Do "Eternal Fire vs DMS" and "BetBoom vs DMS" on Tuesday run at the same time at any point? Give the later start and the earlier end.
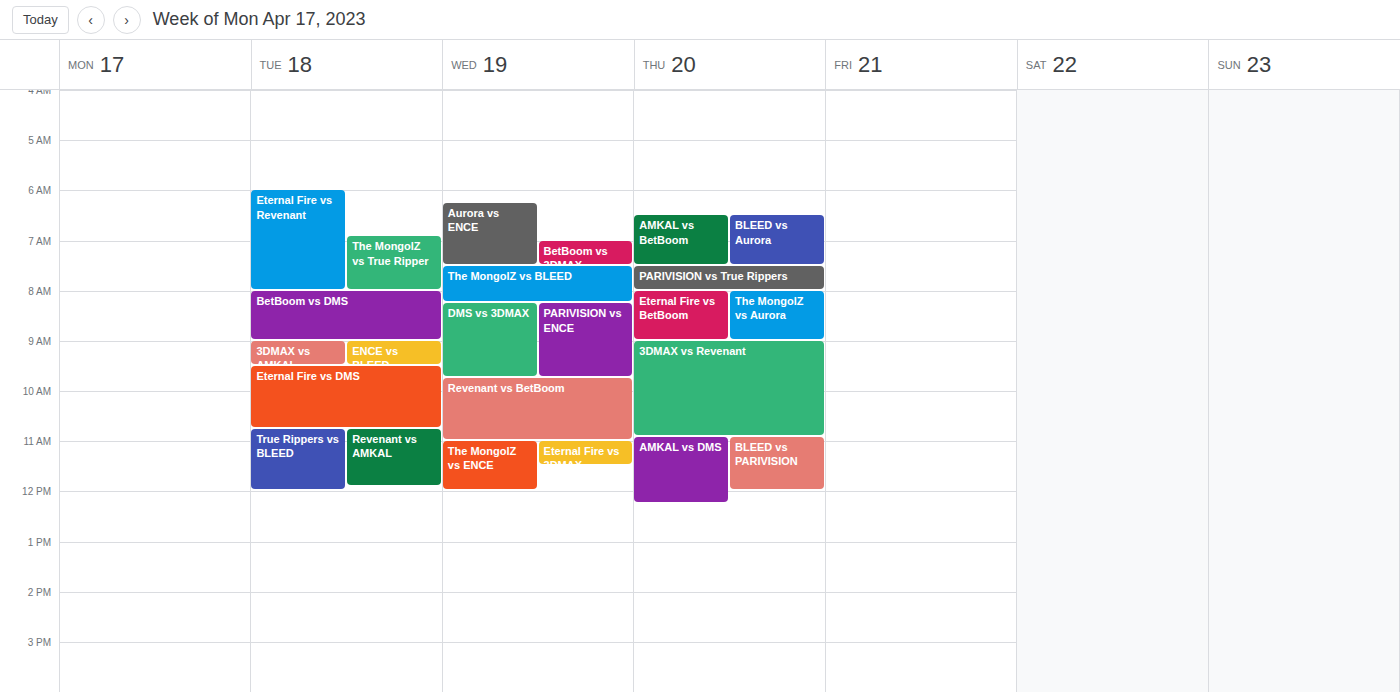
"BetBoom vs DMS" ends at 9:00 AM and "Eternal Fire vs DMS" starts at 9:30 AM -- no overlap.